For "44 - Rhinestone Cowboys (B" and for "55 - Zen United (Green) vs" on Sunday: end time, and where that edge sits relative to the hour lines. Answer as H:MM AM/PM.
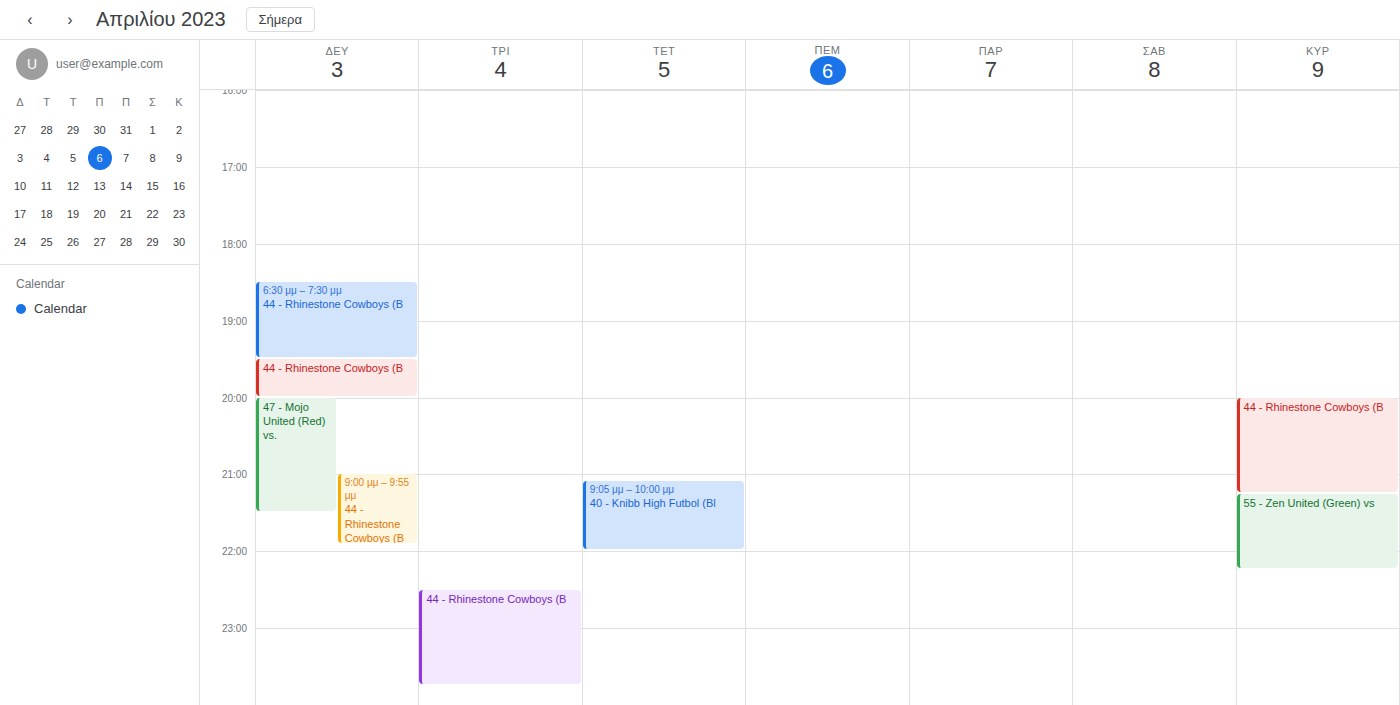
"44 - Rhinestone Cowboys (B": 9:15 PM, neither: a quarter of the way from the 9 PM line to the 10 PM line. "55 - Zen United (Green) vs": 10:15 PM, neither: a quarter of the way from the 10 PM line to the 11 PM line.